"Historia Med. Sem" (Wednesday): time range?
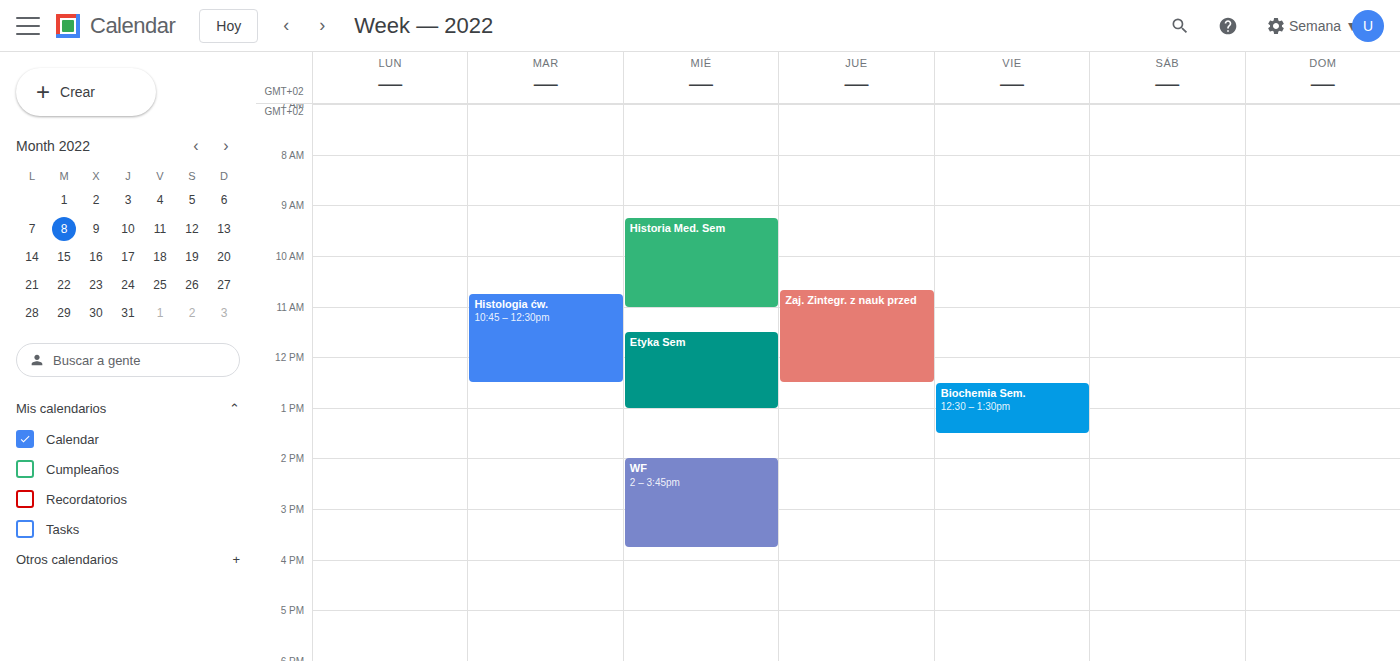
9:15 AM to 11:00 AM